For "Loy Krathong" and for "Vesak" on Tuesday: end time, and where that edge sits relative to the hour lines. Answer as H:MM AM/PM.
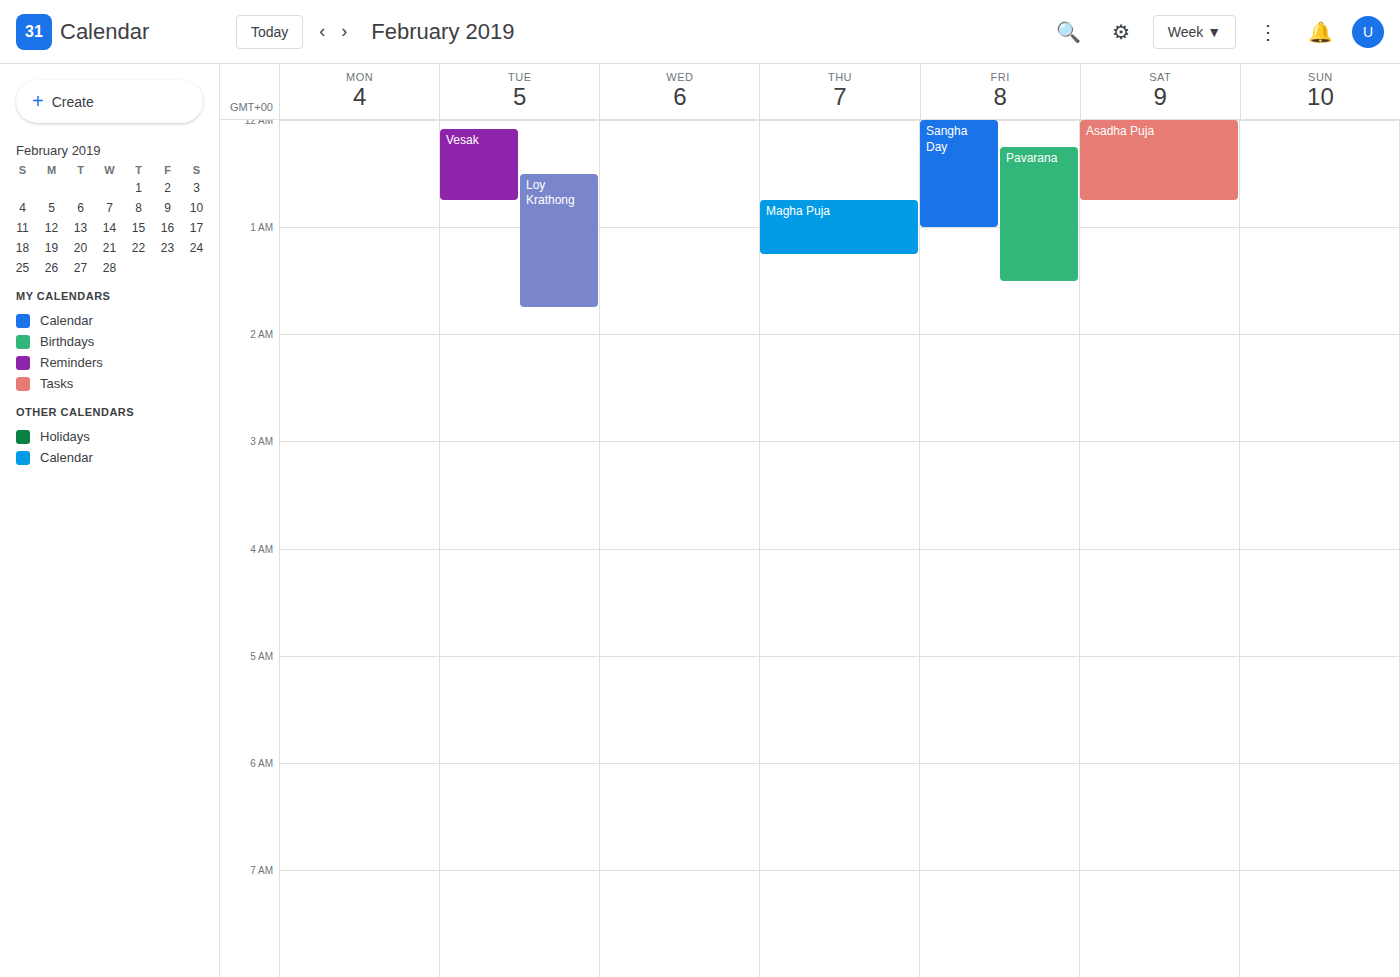
"Loy Krathong": 1:45 AM, neither: three quarters of the way from the 1 AM line to the 2 AM line. "Vesak": 12:45 AM, neither: three quarters of the way from the 12 AM line to the 1 AM line.